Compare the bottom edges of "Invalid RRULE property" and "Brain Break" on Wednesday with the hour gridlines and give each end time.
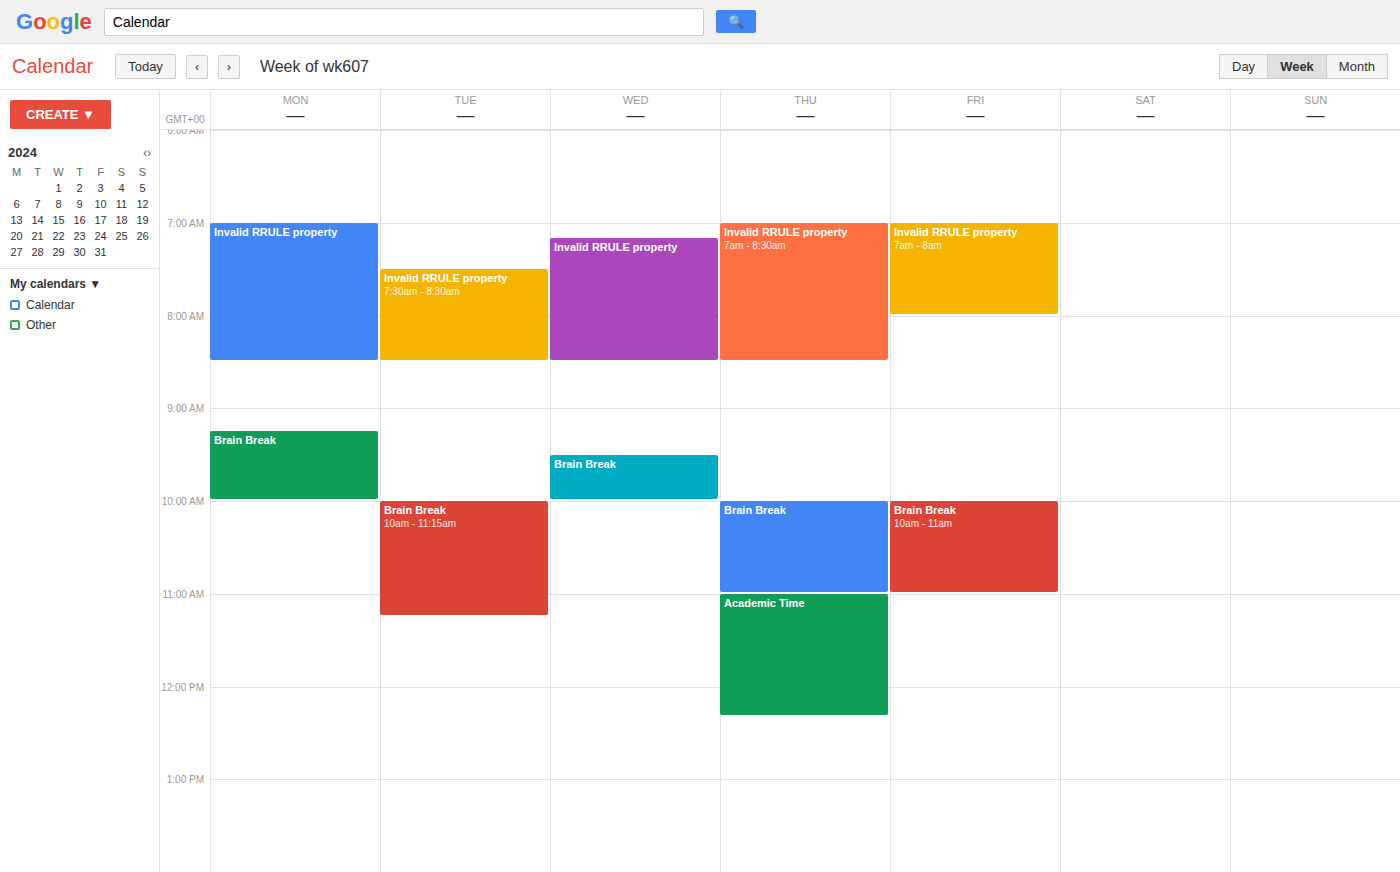
"Invalid RRULE property": 8:30 AM, halfway between the 8 AM and 9 AM lines. "Brain Break": 10:00 AM, exactly on the 10 AM line.